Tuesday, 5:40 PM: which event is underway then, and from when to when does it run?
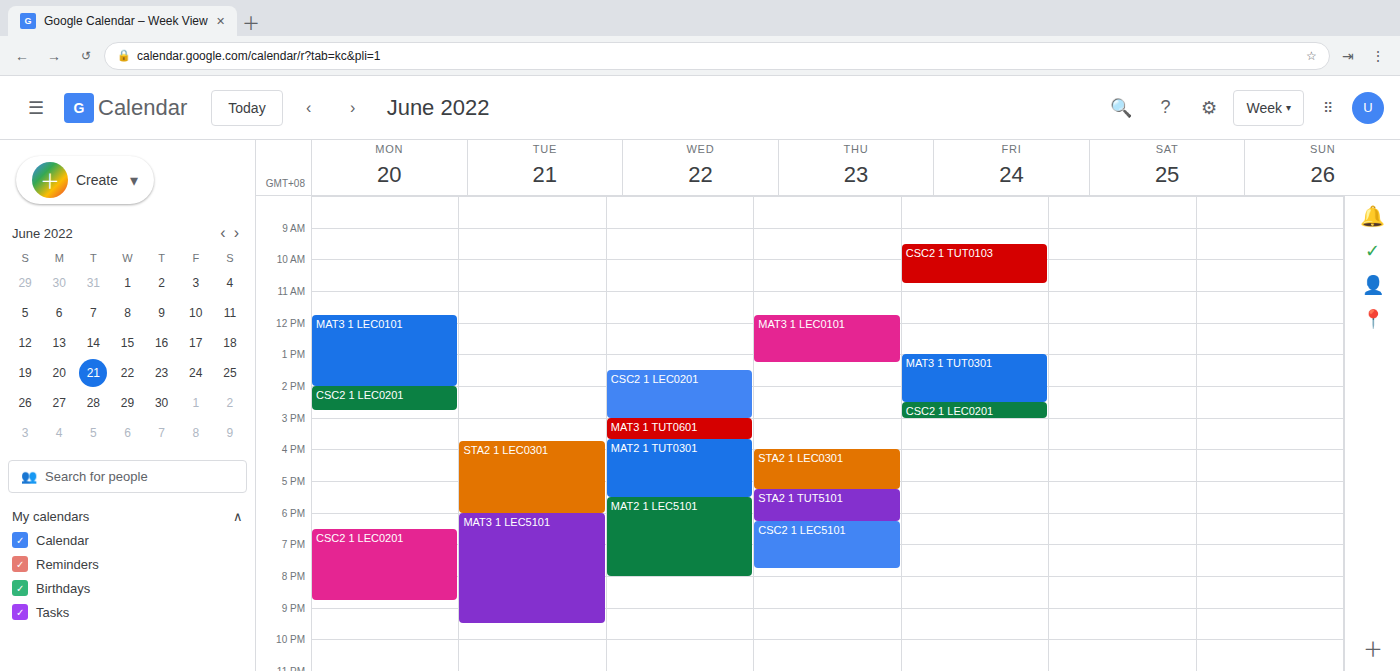
"STA2 1 LEC0301", 3:45 PM to 6:00 PM